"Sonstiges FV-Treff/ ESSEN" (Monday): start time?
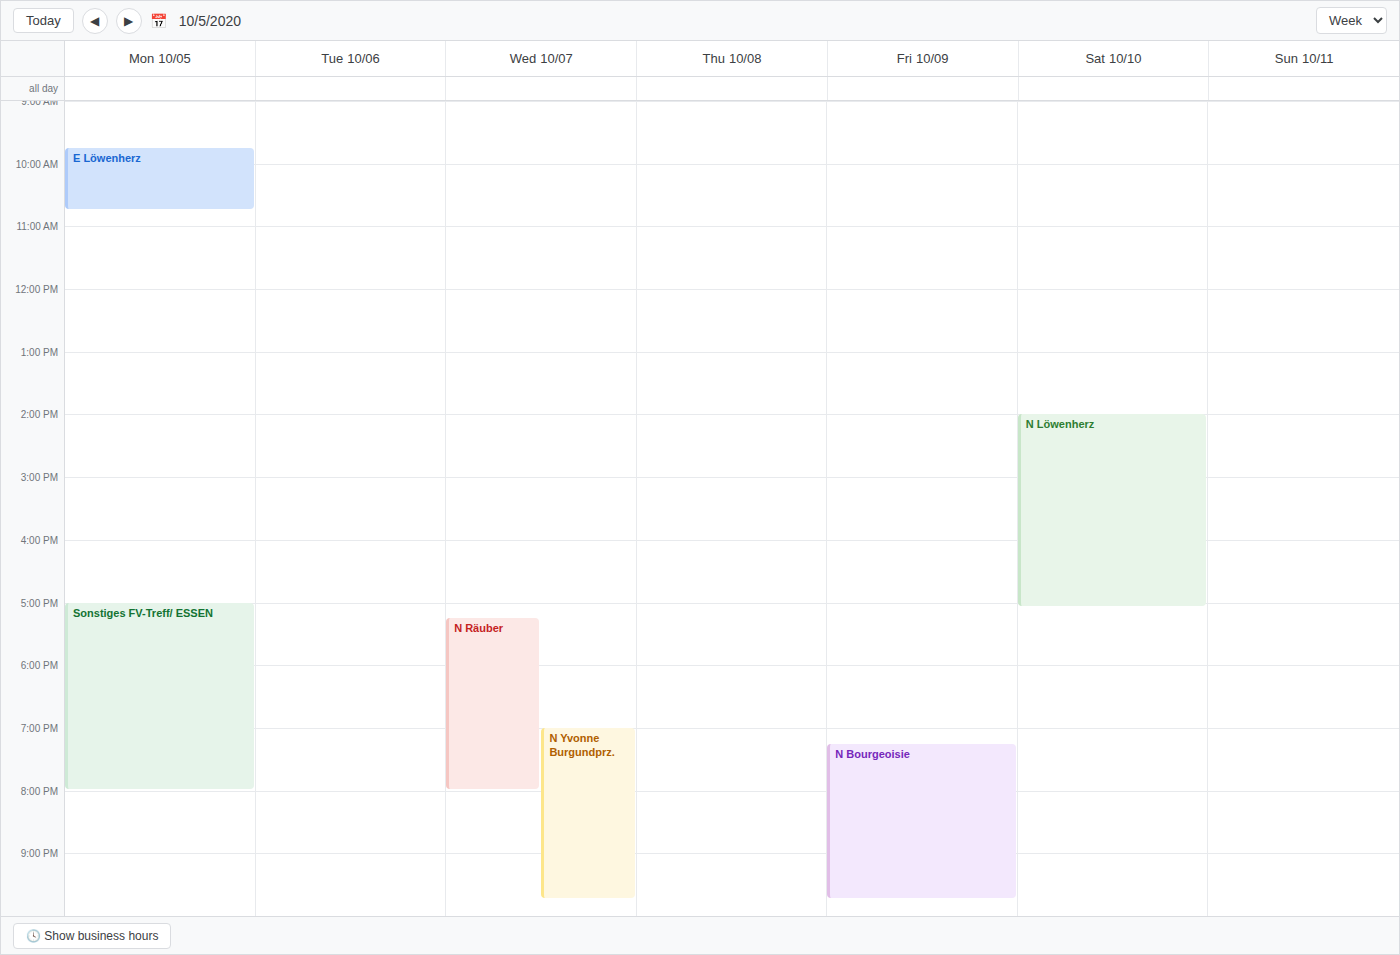
5:00 PM